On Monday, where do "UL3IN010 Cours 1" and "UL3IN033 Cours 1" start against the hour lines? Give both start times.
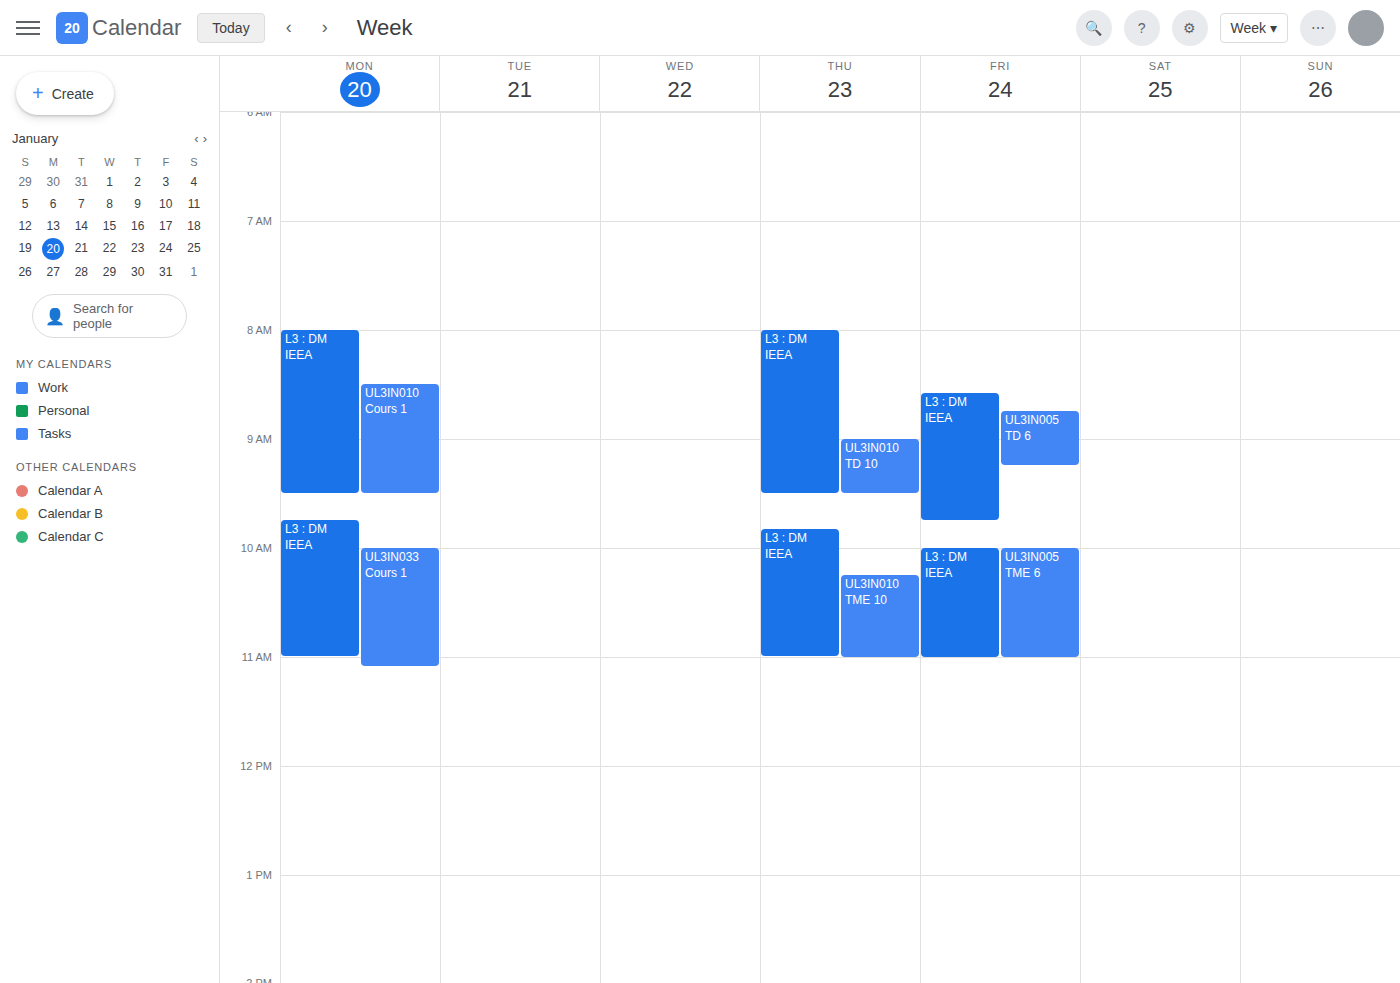
"UL3IN010 Cours 1": 8:30 AM, halfway between the 8 AM and 9 AM lines. "UL3IN033 Cours 1": 10:00 AM, exactly on the 10 AM line.